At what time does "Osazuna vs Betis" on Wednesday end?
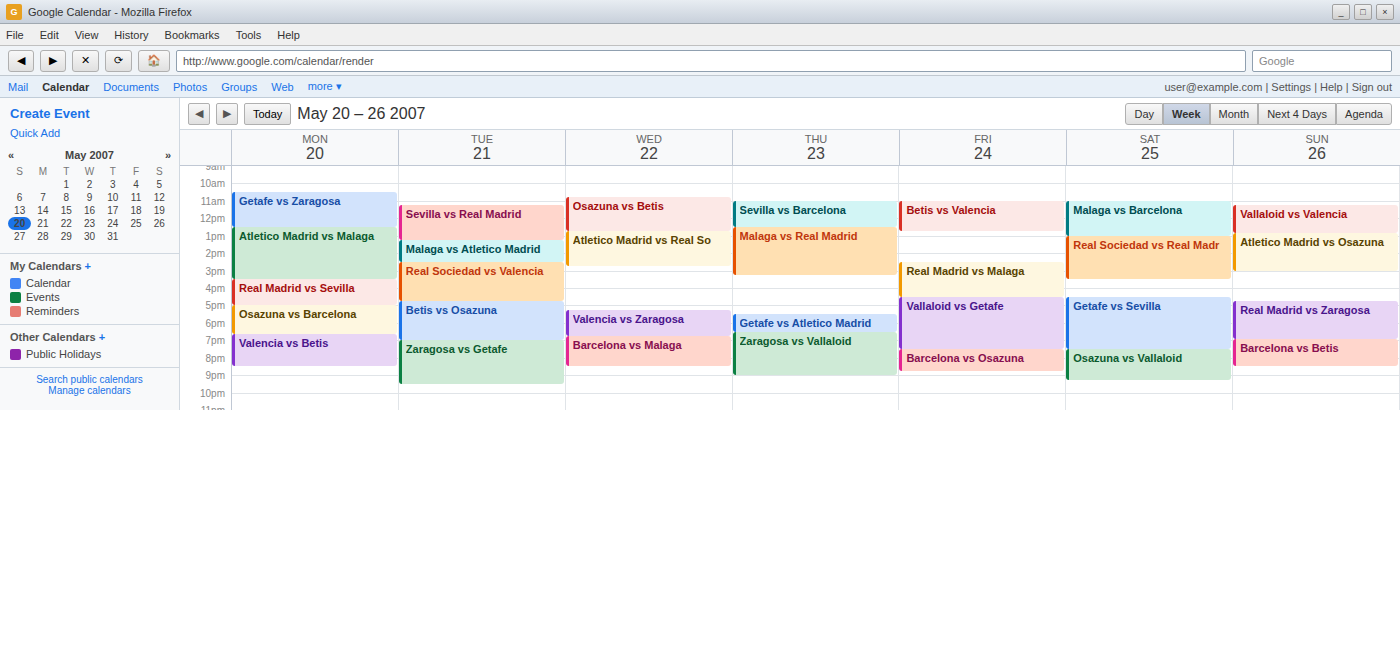
12:45 PM